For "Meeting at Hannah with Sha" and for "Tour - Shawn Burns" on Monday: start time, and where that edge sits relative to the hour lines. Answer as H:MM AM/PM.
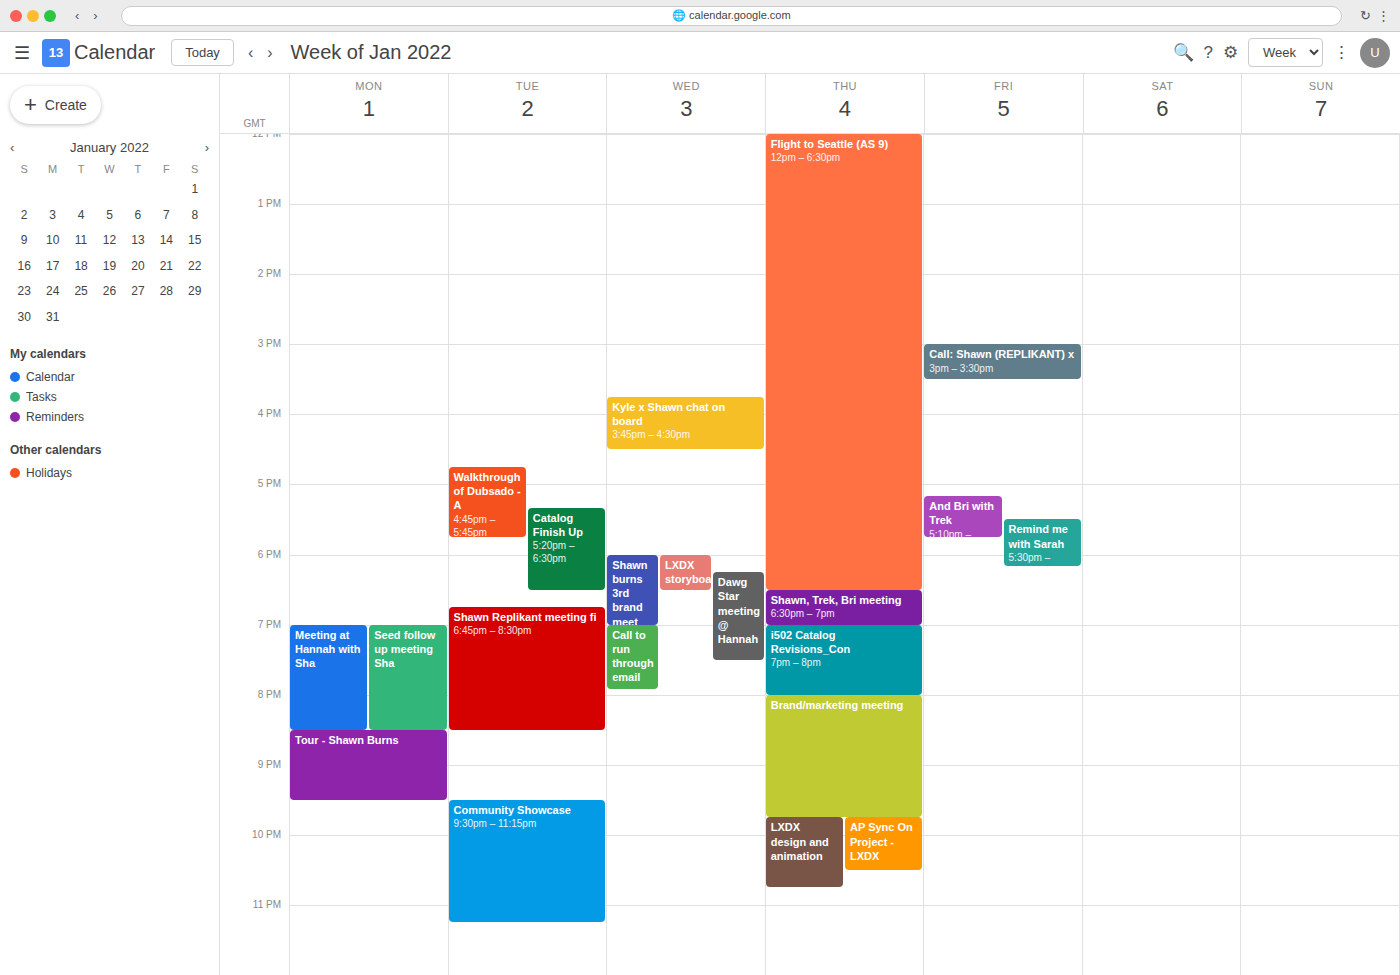
"Meeting at Hannah with Sha": 7:00 PM, exactly on the 7 PM line. "Tour - Shawn Burns": 8:30 PM, halfway between the 8 PM and 9 PM lines.